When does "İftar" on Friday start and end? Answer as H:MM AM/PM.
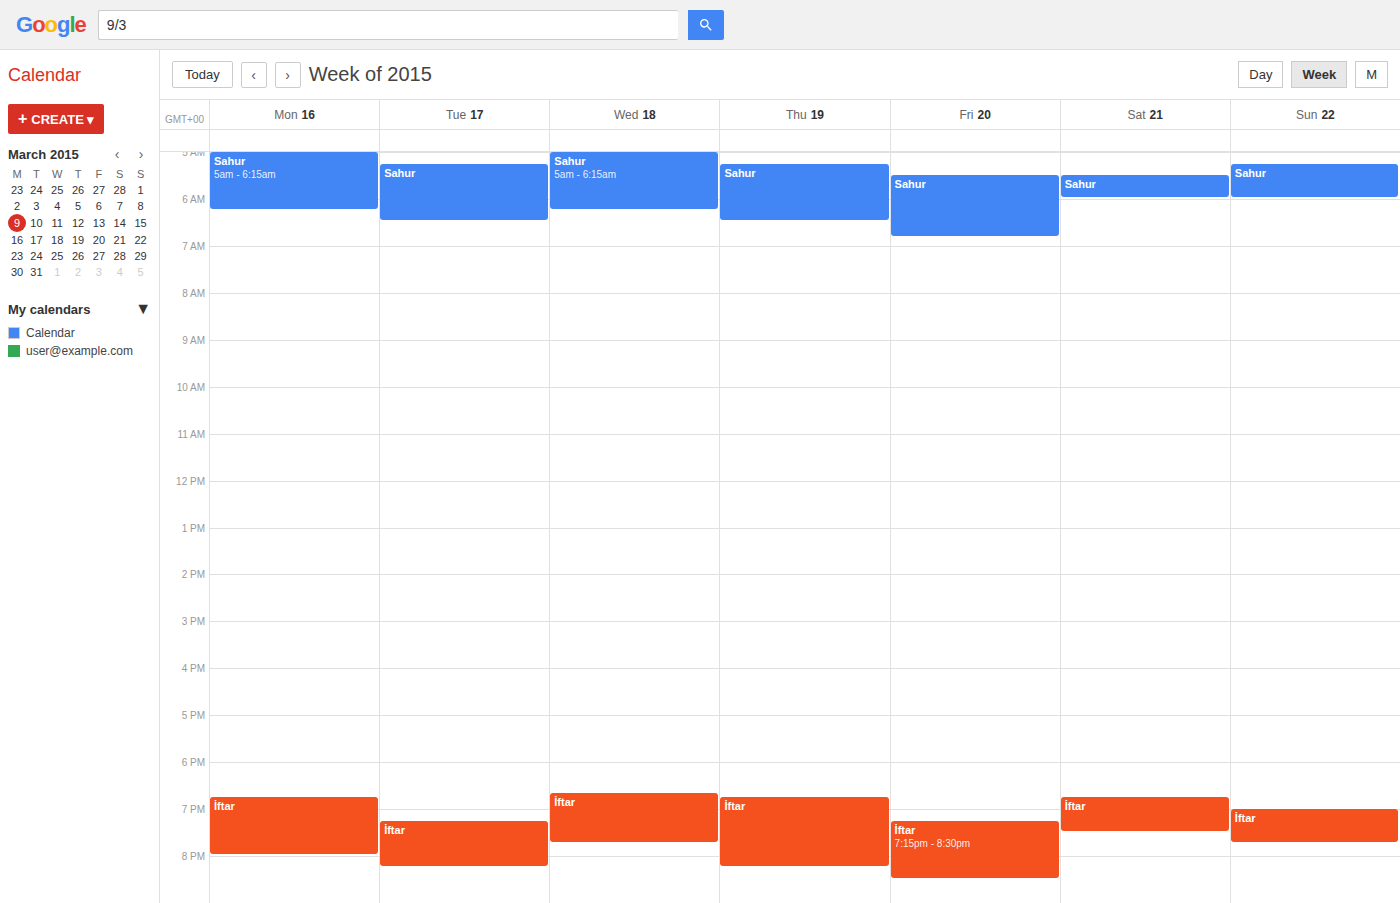
7:15 PM to 8:30 PM